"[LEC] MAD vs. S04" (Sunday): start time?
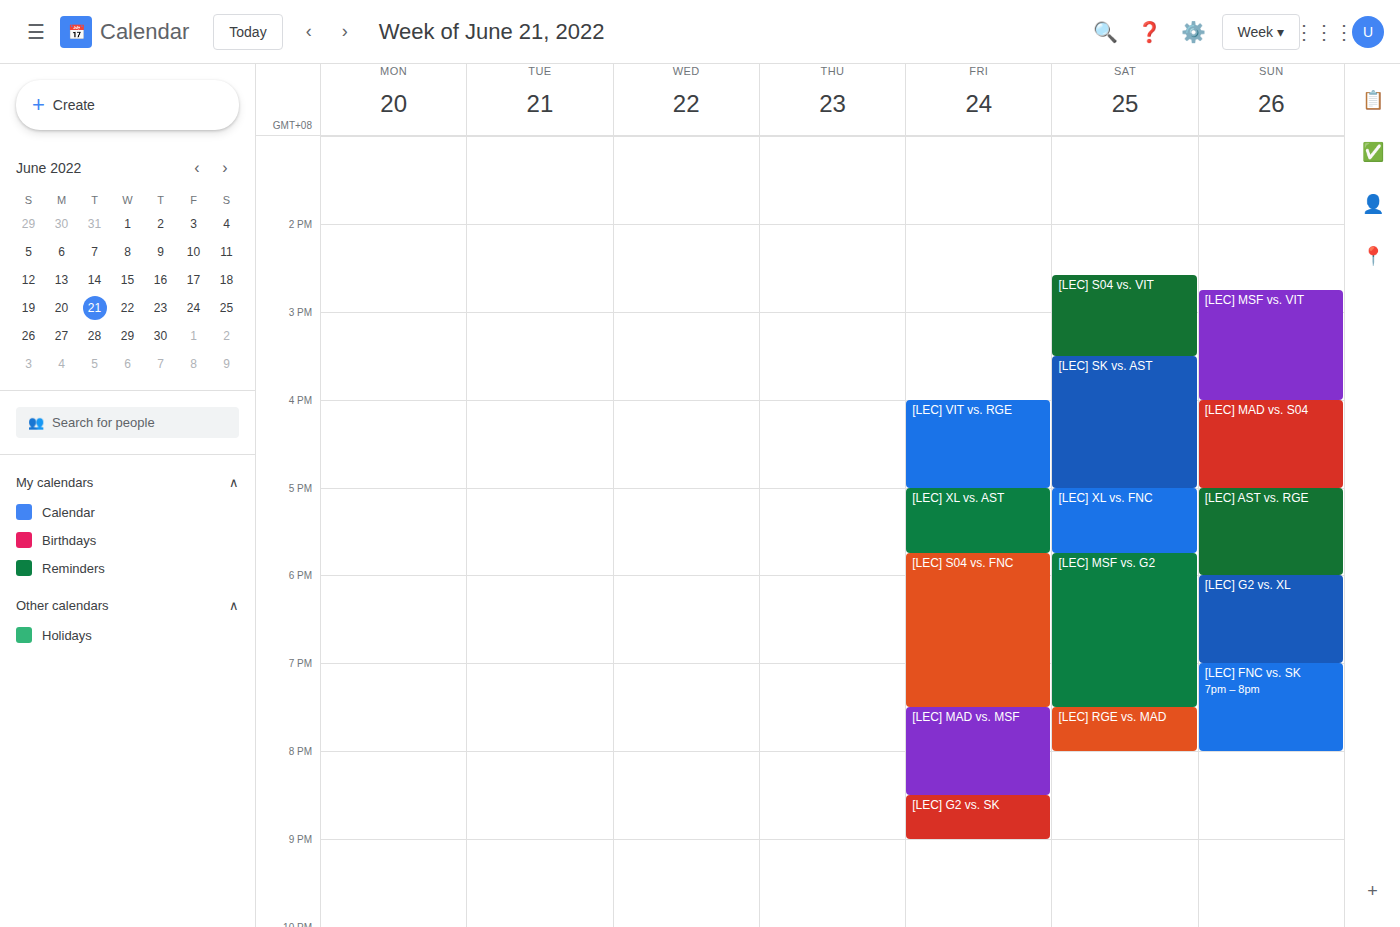
4:00 PM